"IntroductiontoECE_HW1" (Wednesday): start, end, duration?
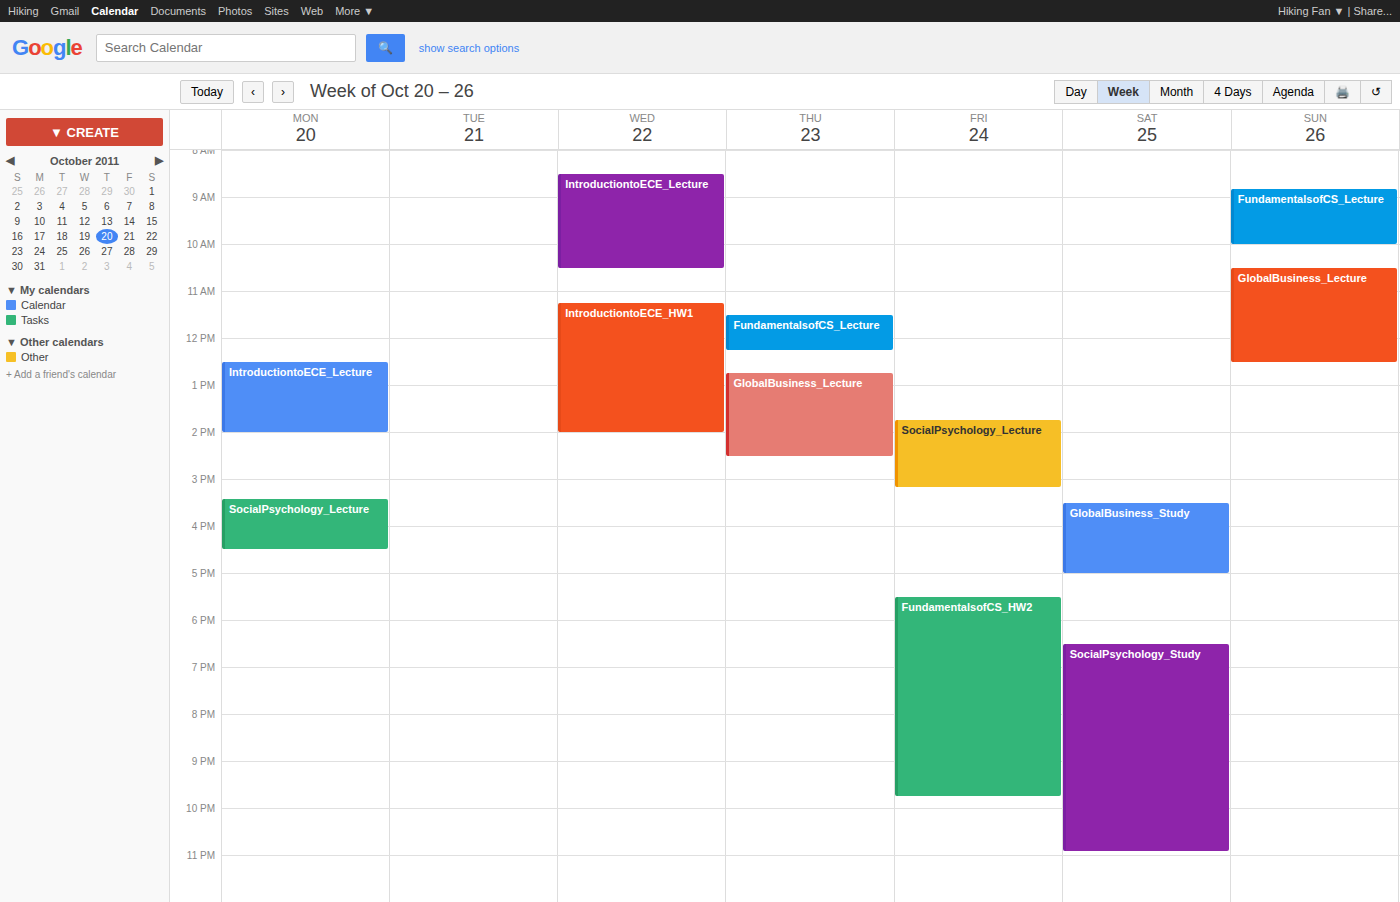
11:15 AM to 2:00 PM, 2 hours 45 minutes